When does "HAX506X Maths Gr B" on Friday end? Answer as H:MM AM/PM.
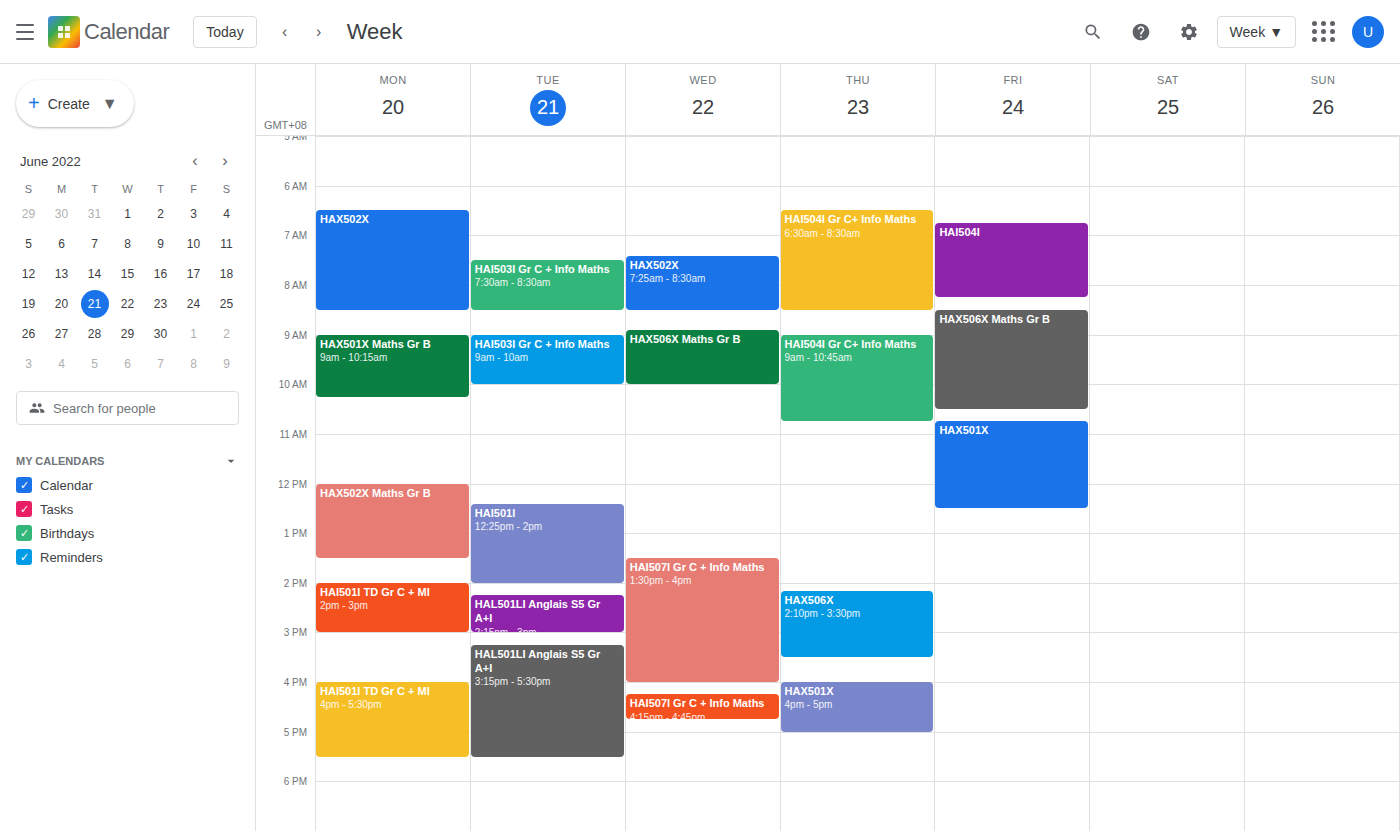
10:30 AM